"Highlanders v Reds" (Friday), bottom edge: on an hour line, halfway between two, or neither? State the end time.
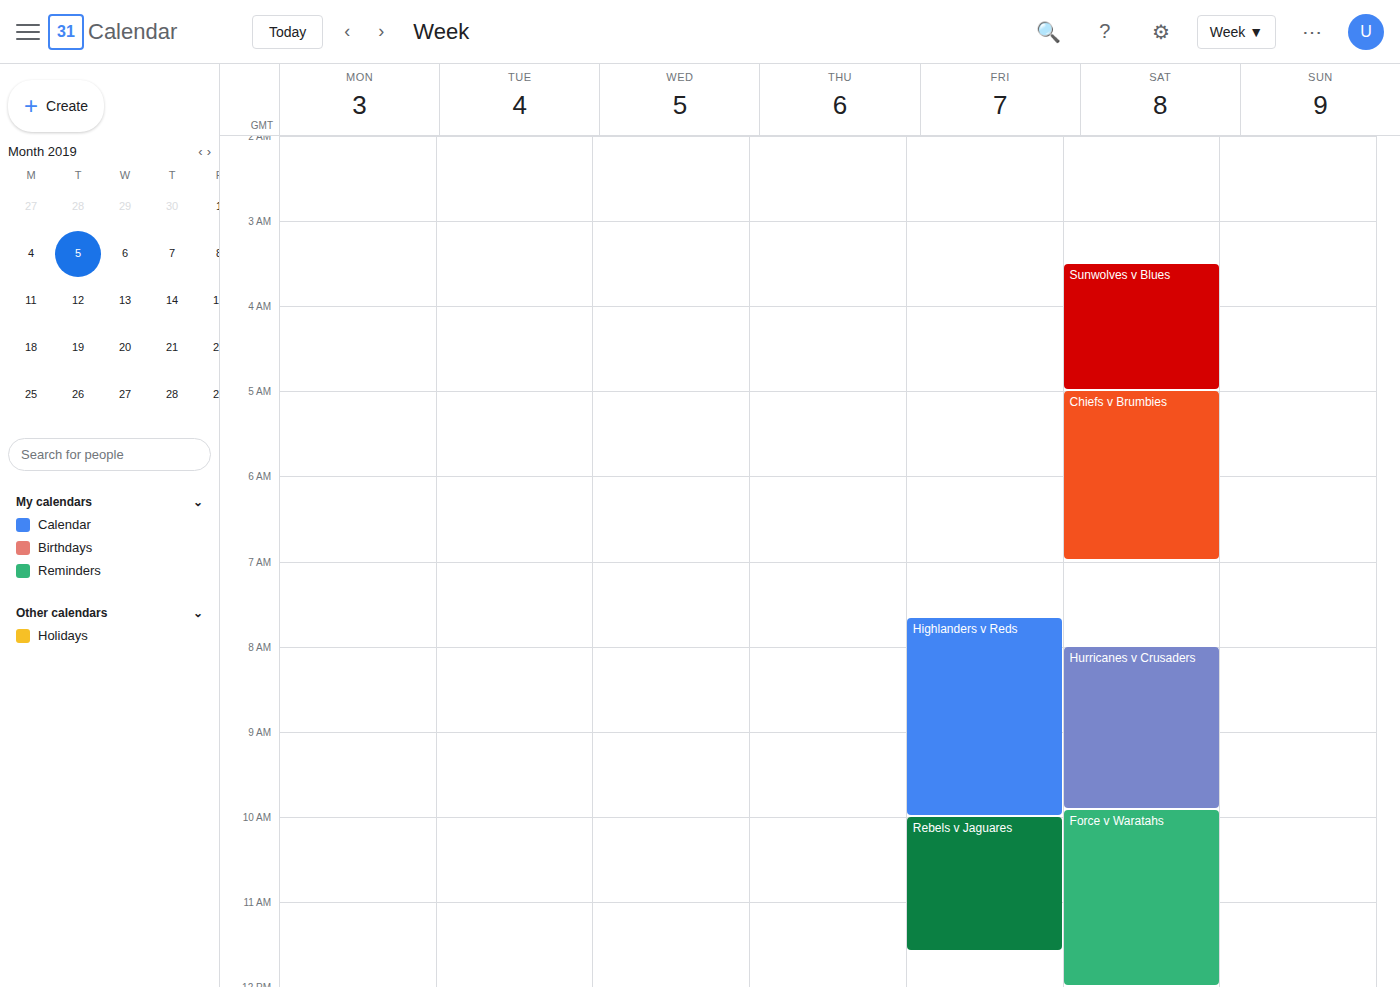
10:00 AM -- exactly on the 10 AM line.